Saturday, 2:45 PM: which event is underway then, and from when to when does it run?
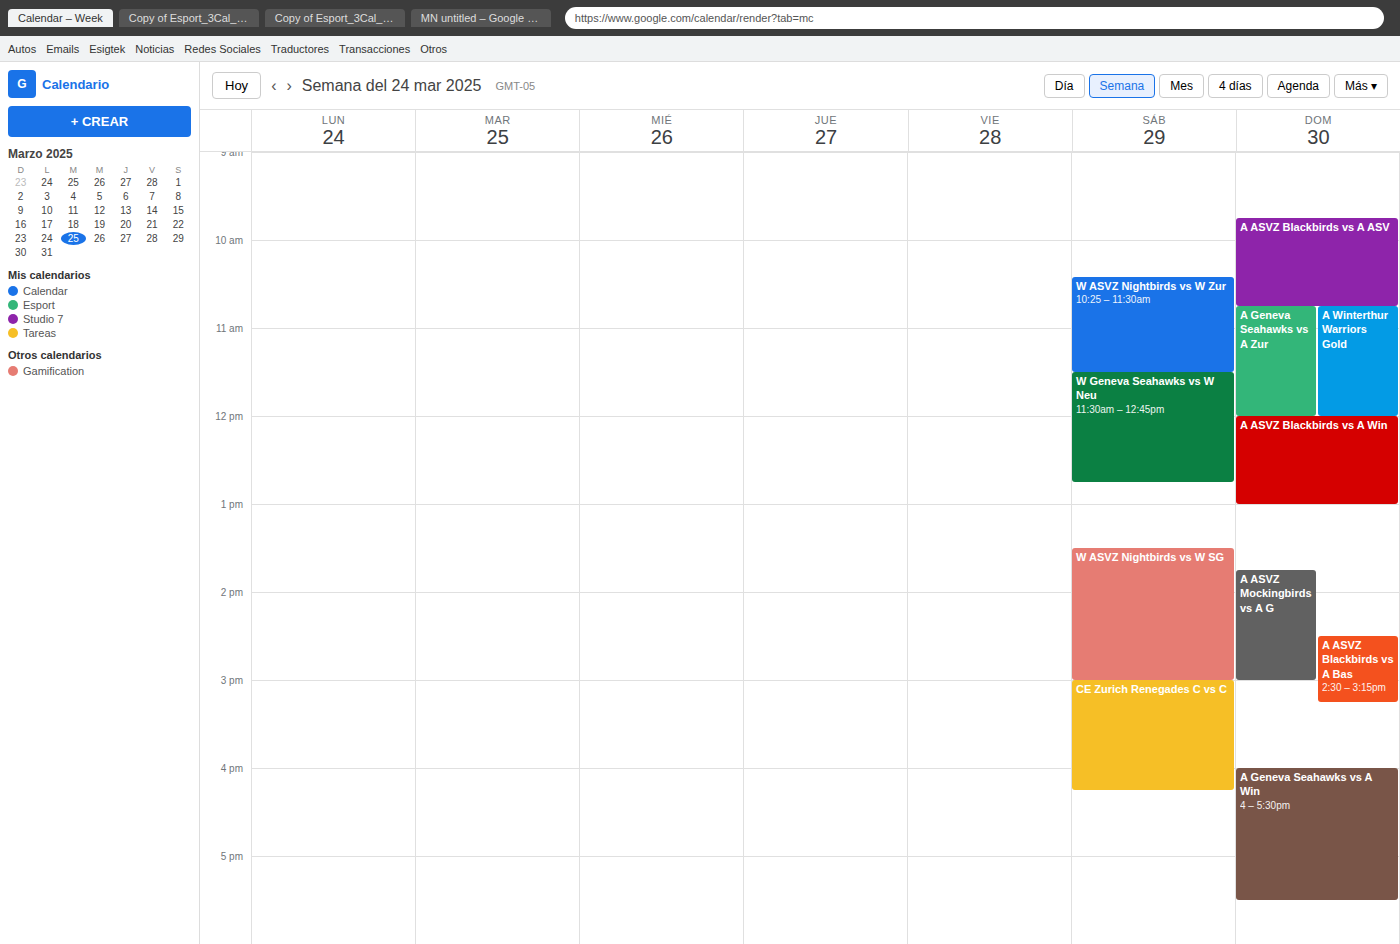
"W ASVZ Nightbirds vs W SG", 1:30 PM to 3:00 PM